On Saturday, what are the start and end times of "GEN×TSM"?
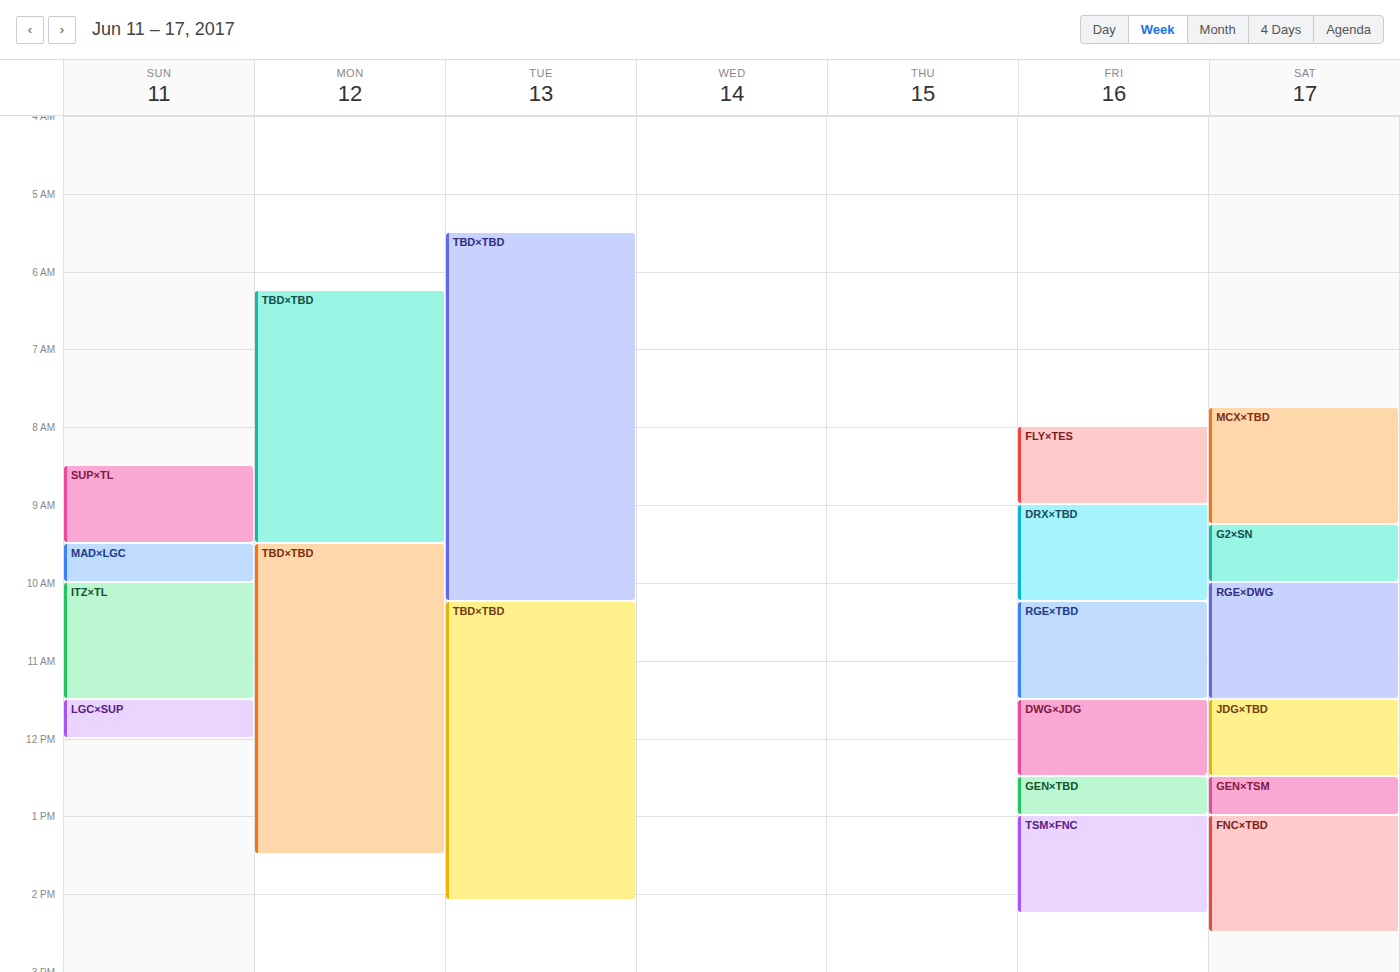
12:30 PM to 1:00 PM